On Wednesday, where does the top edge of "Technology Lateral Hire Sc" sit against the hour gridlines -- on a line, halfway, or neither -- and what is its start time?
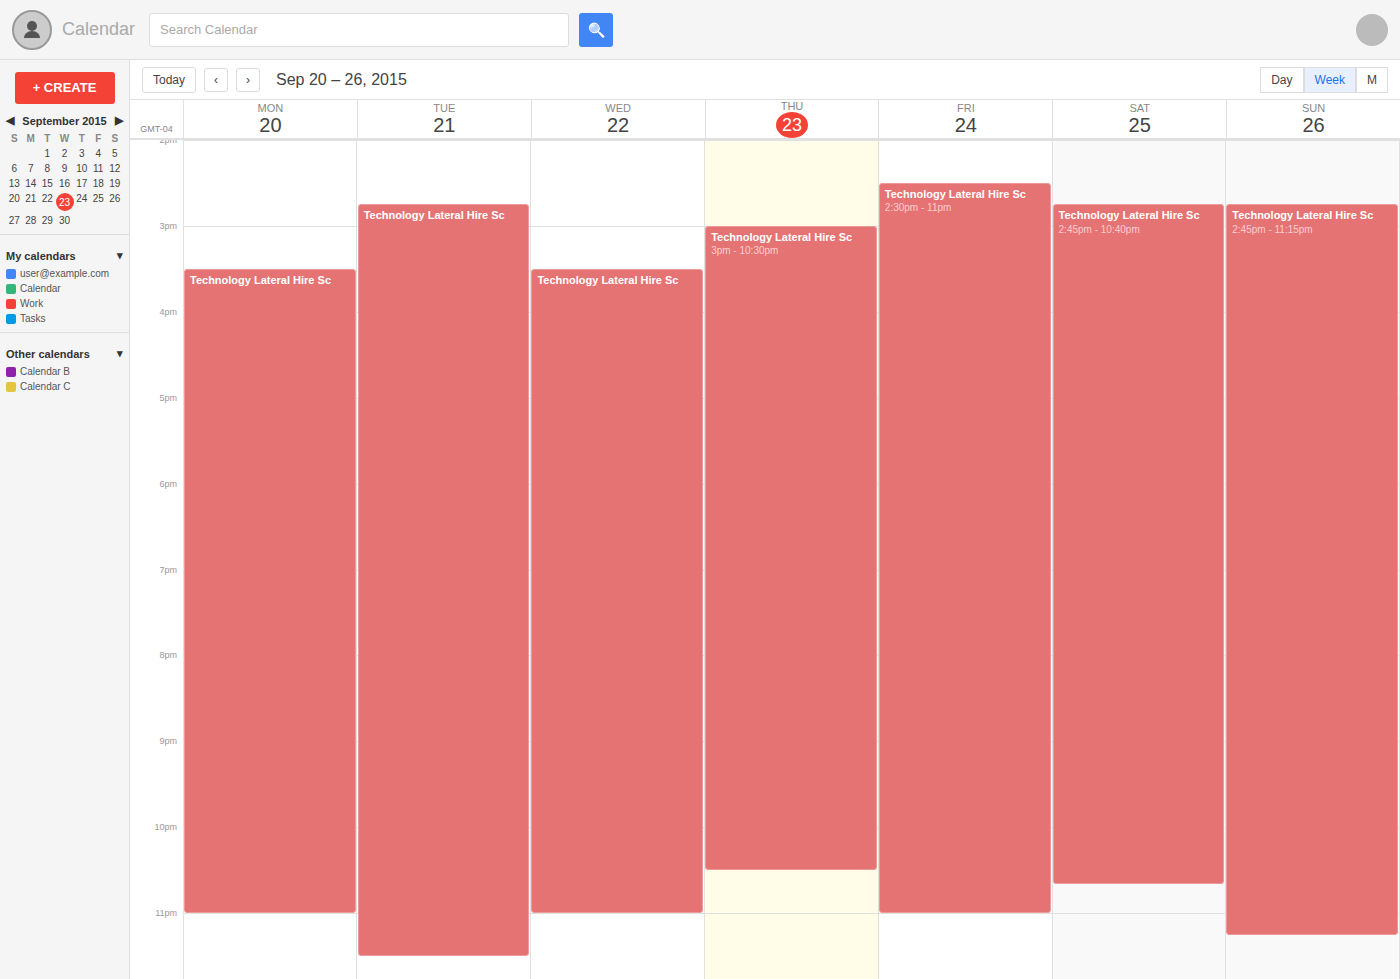
3:30 PM -- halfway between the 3 PM and 4 PM lines.